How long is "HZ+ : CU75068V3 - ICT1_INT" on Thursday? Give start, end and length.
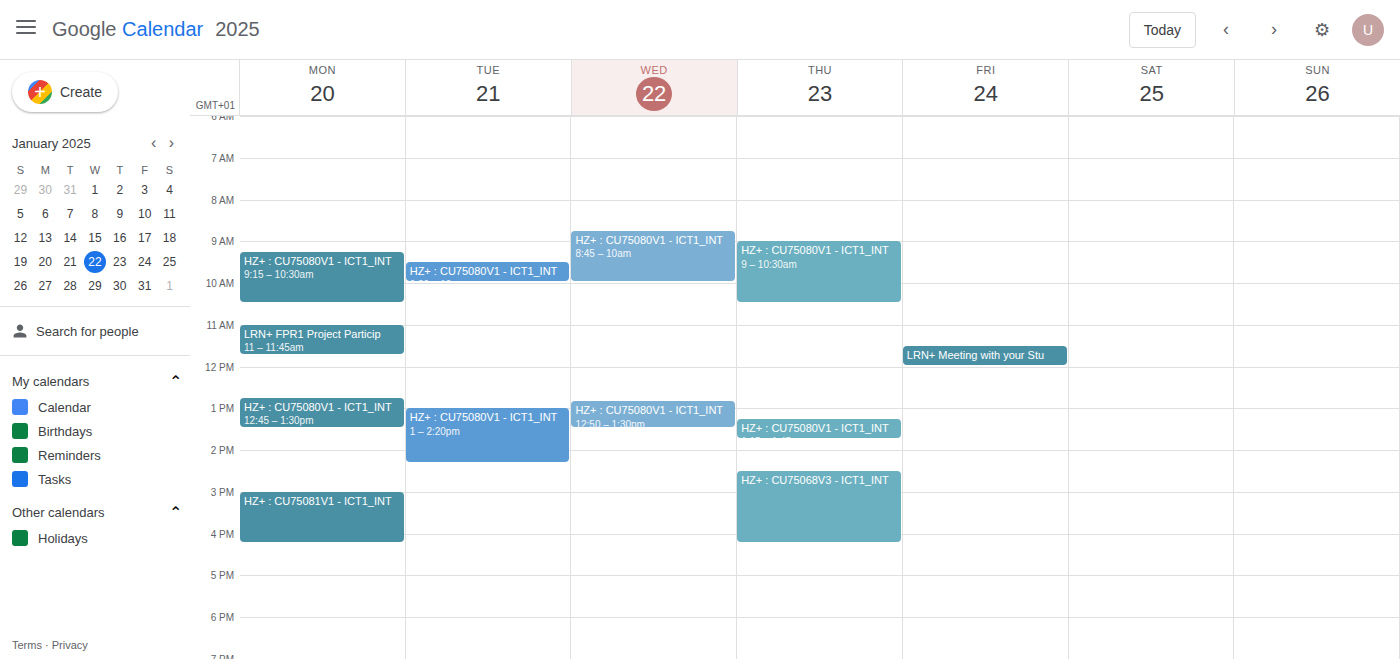
2:30 PM to 4:15 PM, 1 hour 45 minutes